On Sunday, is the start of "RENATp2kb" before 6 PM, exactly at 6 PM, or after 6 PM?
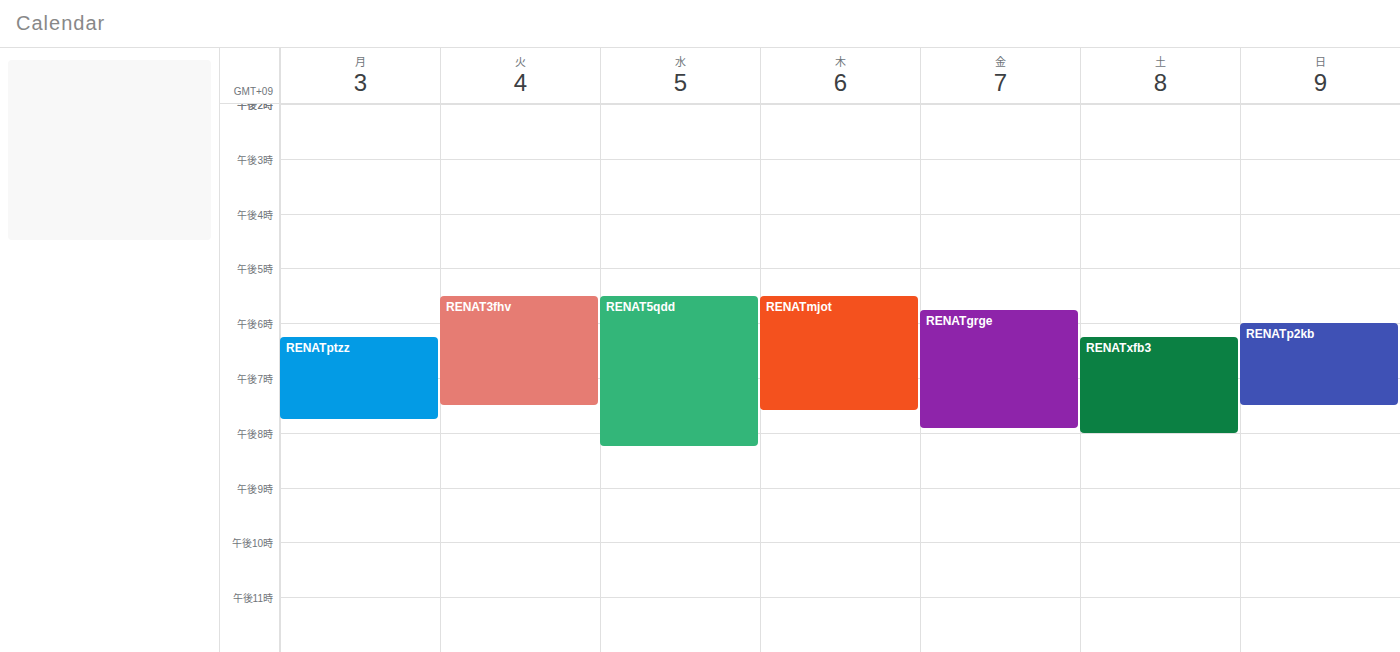
6:00 PM -- exactly at 6 PM, on the 6 PM line.